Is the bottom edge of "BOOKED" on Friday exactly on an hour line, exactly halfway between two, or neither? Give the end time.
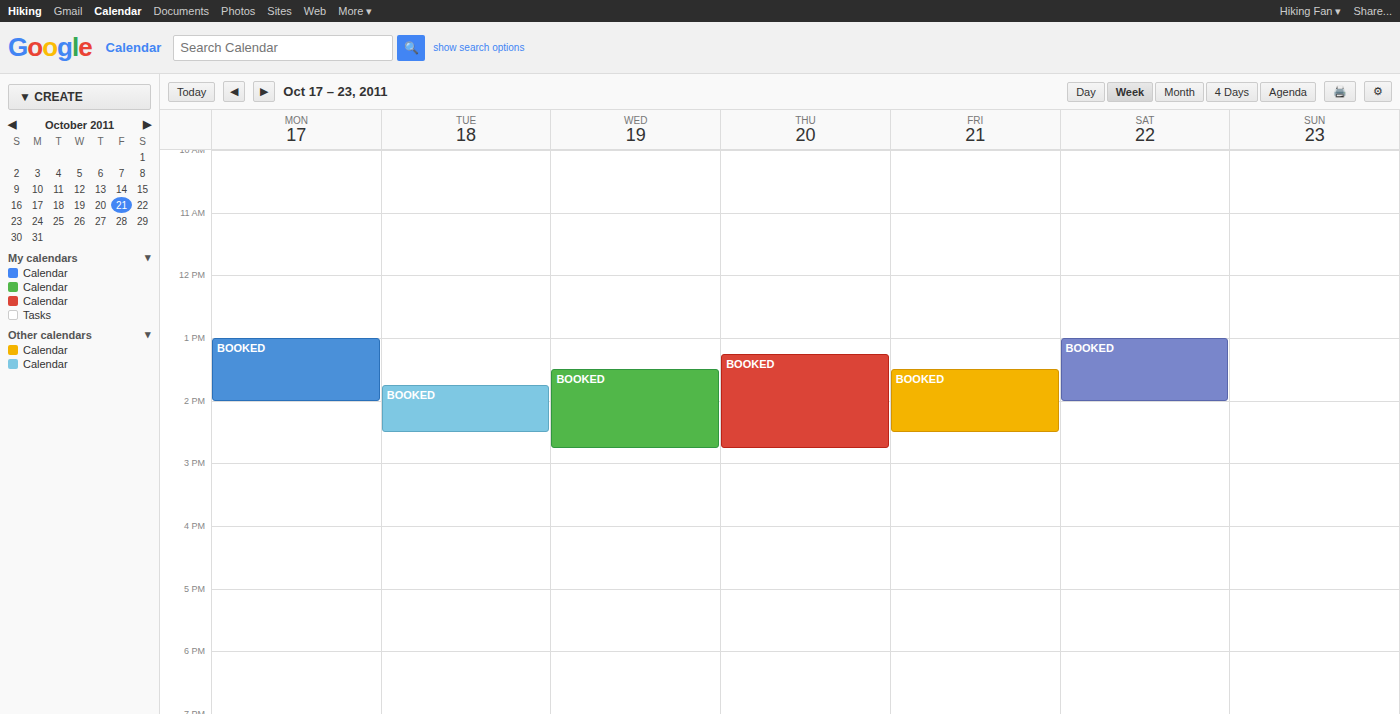
14:30 -- halfway between the 14:00 and 15:00 lines.